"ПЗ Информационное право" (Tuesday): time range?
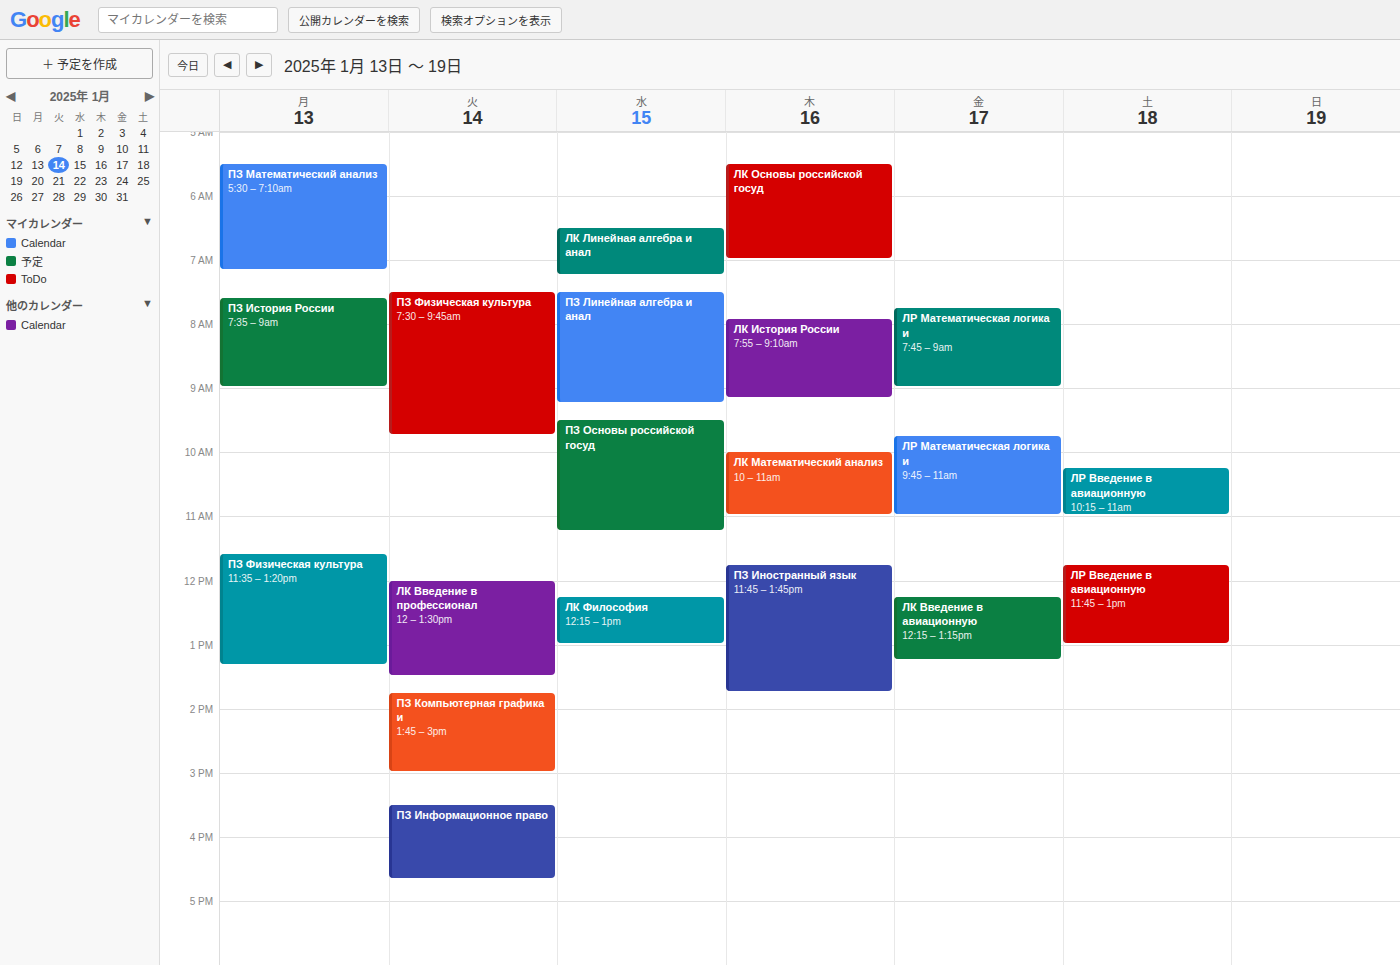
3:30 PM to 4:40 PM